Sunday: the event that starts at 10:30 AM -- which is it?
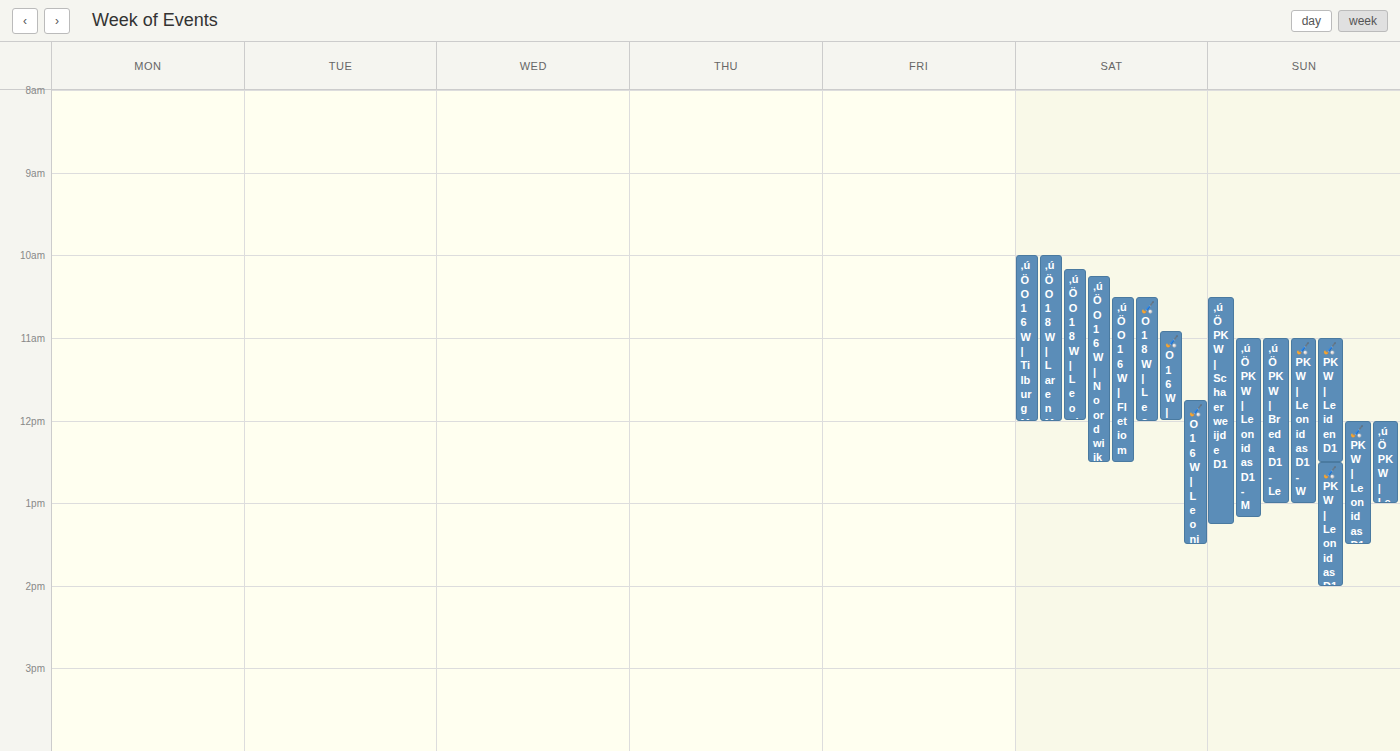
"‚úÖ PK W | Schaerweijde D1"